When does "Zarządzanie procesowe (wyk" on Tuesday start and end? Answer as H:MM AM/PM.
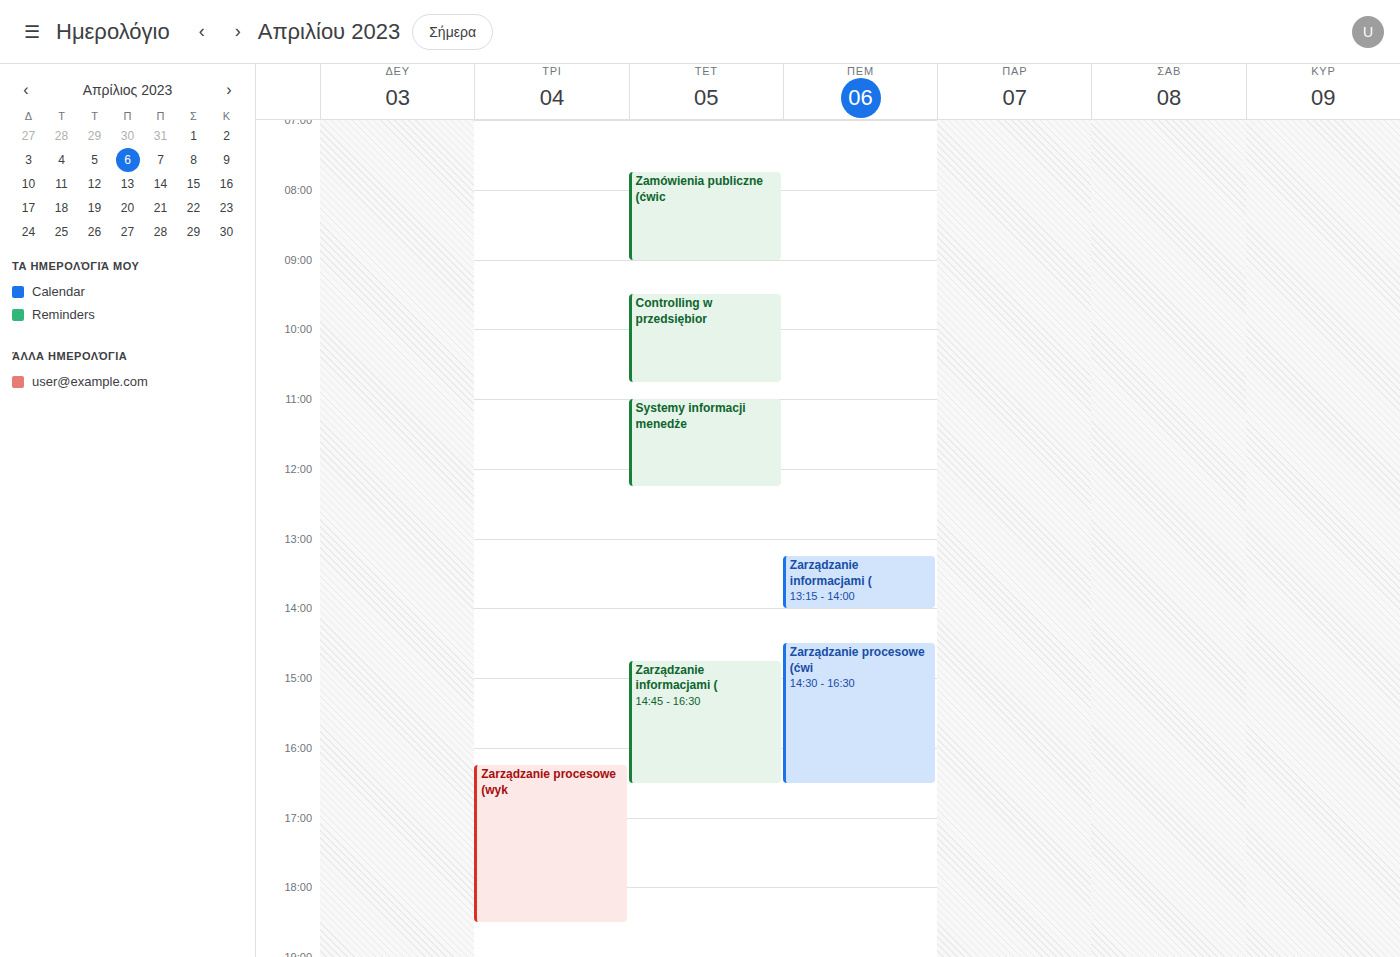
4:15 PM to 6:30 PM